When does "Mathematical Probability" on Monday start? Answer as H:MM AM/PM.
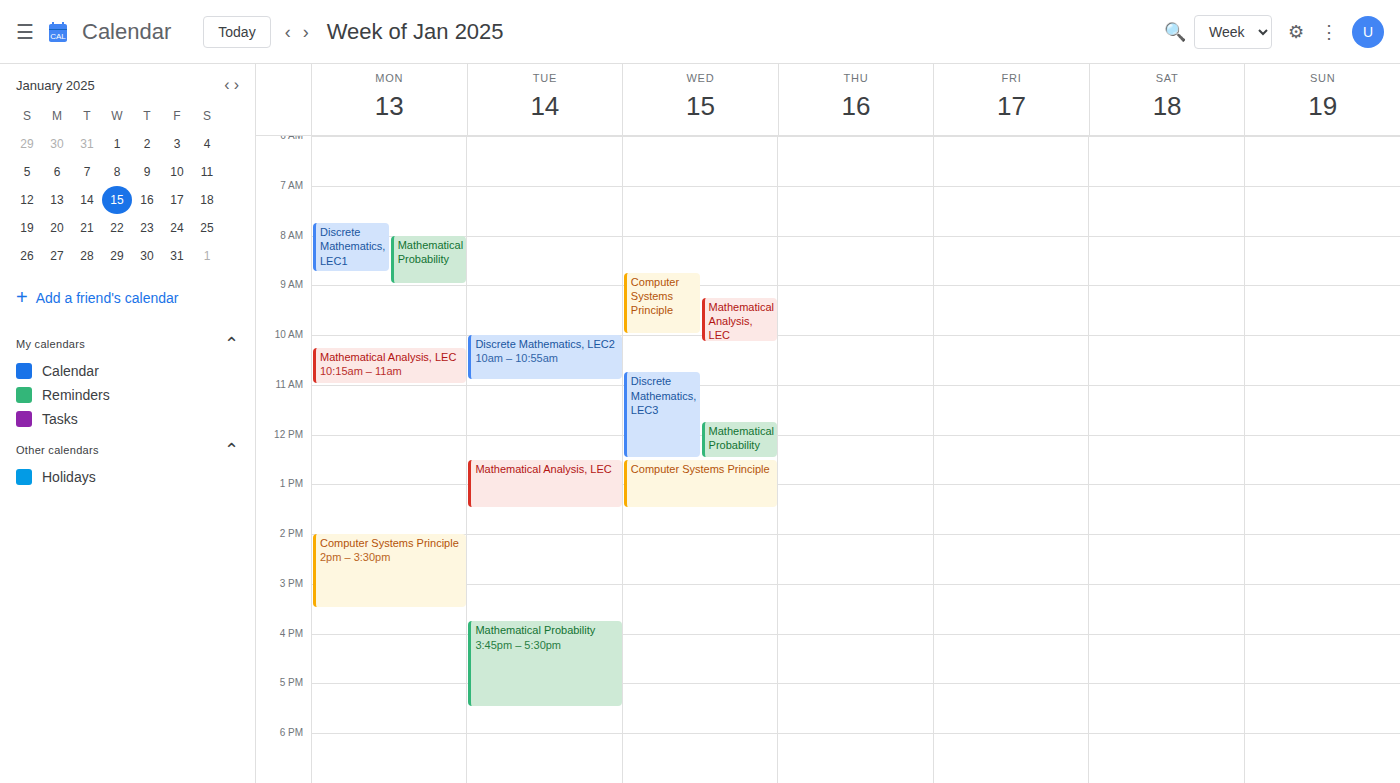
8:00 AM